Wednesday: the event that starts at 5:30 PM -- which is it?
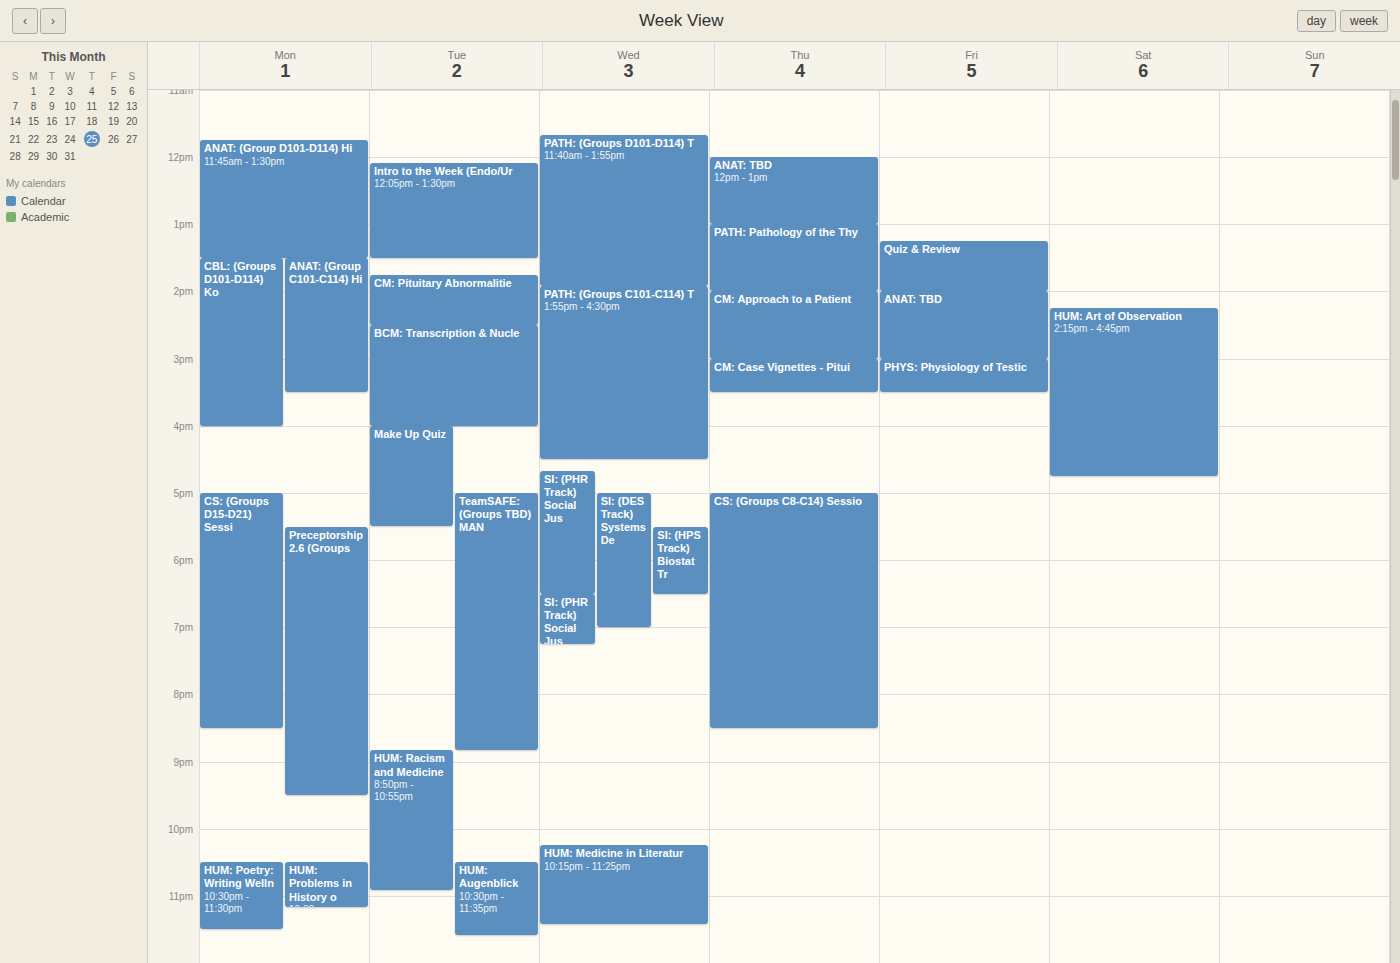
"SI: (HPS Track) Biostat Tr"